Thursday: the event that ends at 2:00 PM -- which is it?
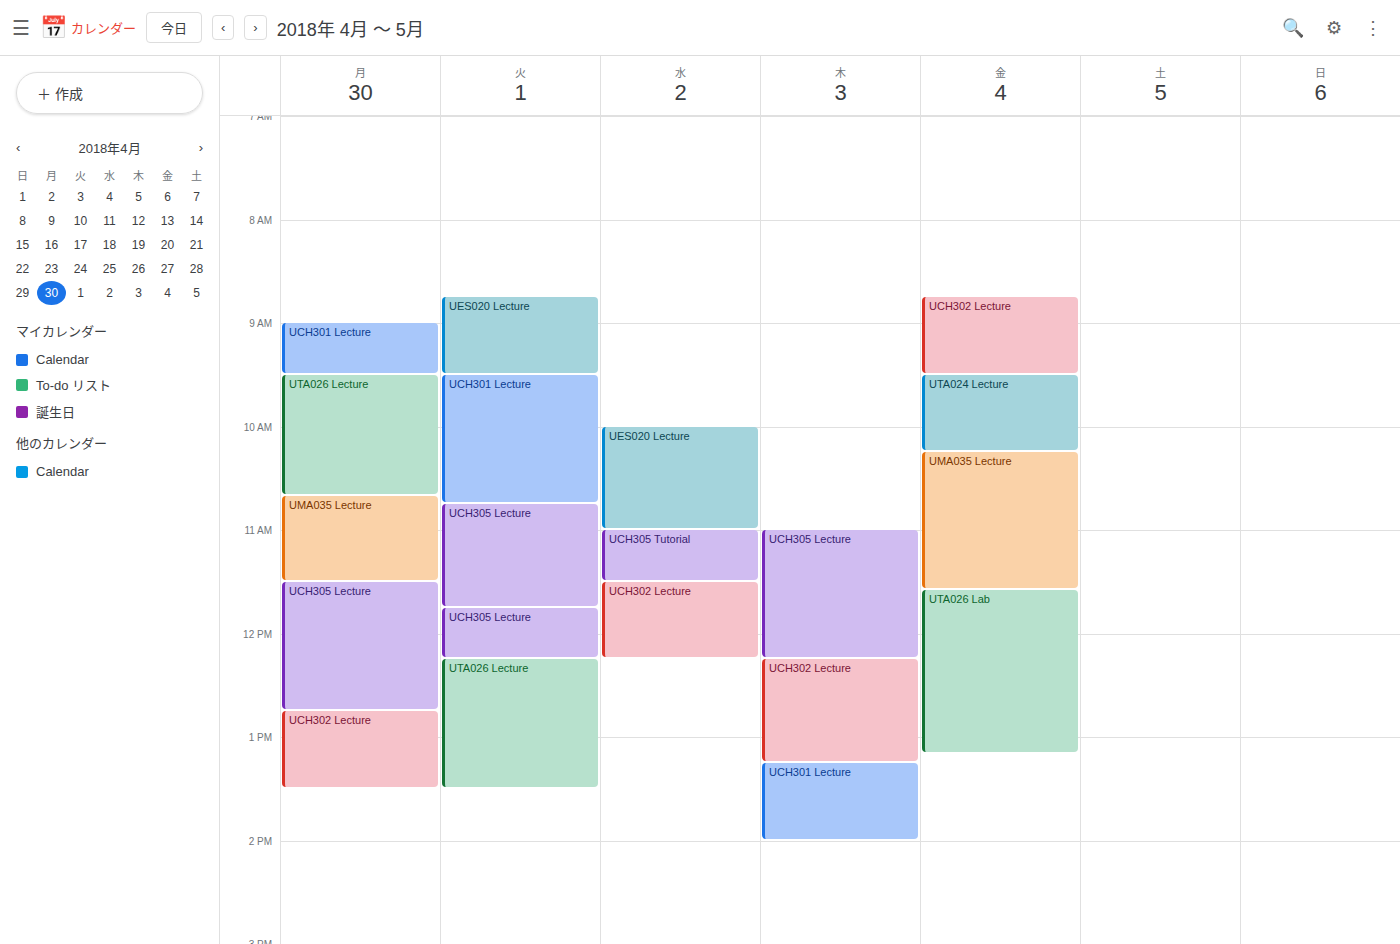
"UCH301 Lecture"